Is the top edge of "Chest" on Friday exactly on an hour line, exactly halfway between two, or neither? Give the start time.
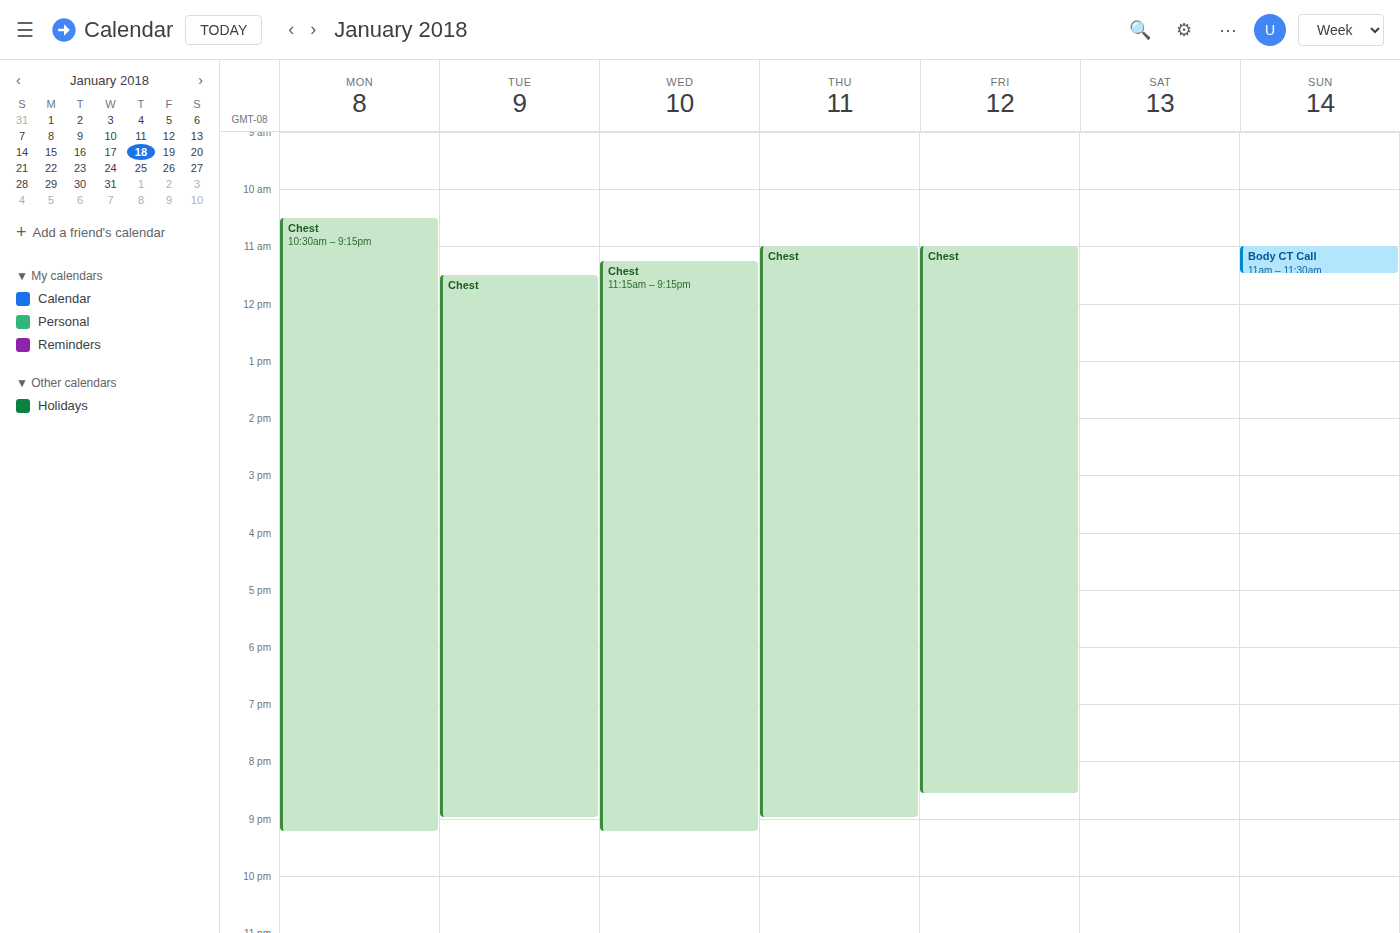
11:00 AM -- exactly on the 11 AM line.